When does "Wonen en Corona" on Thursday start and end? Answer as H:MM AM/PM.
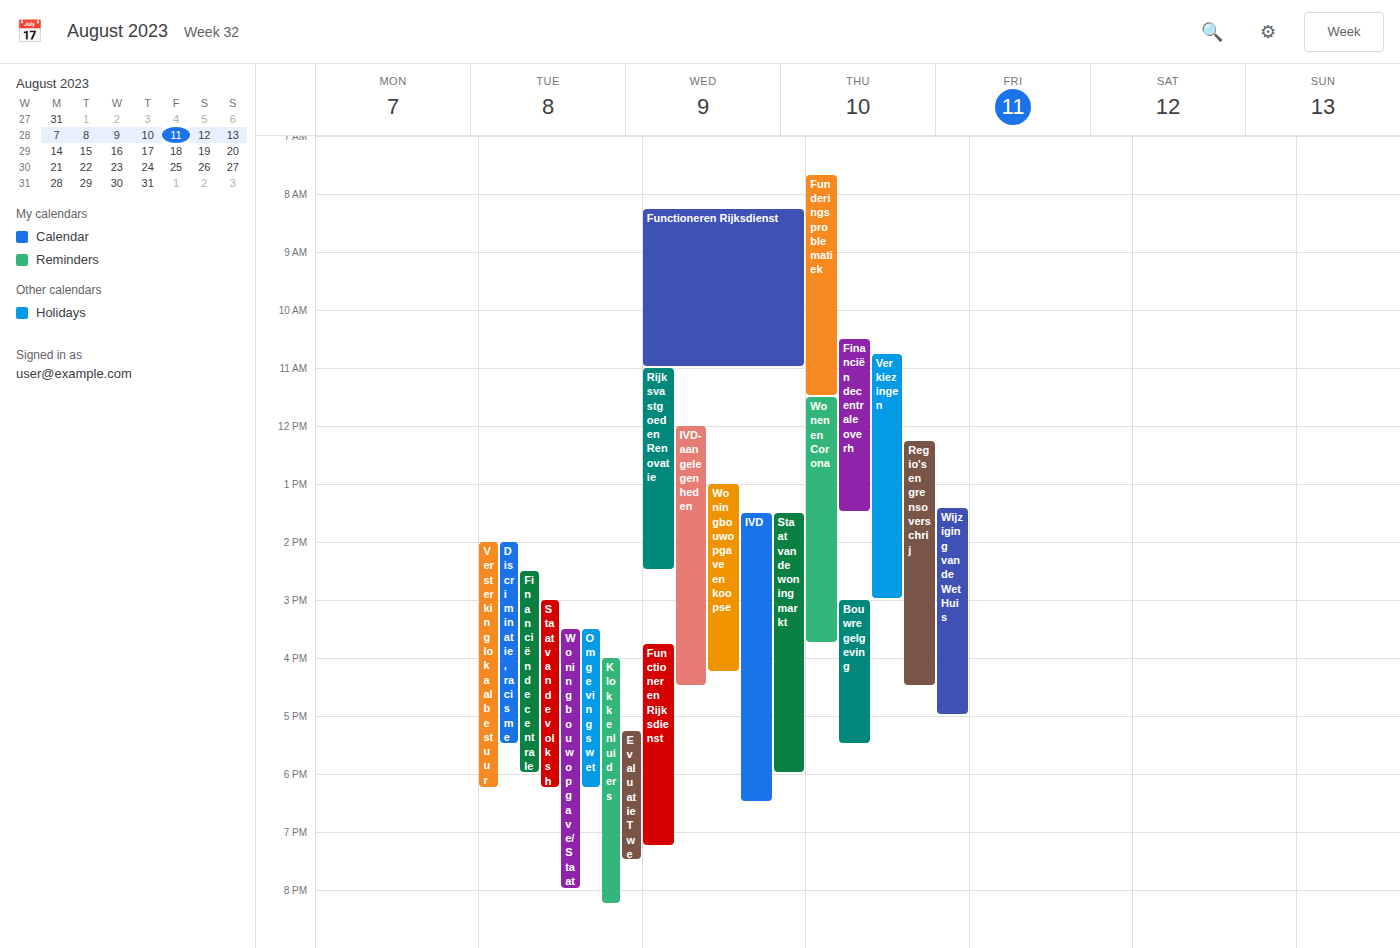
11:30 AM to 3:45 PM